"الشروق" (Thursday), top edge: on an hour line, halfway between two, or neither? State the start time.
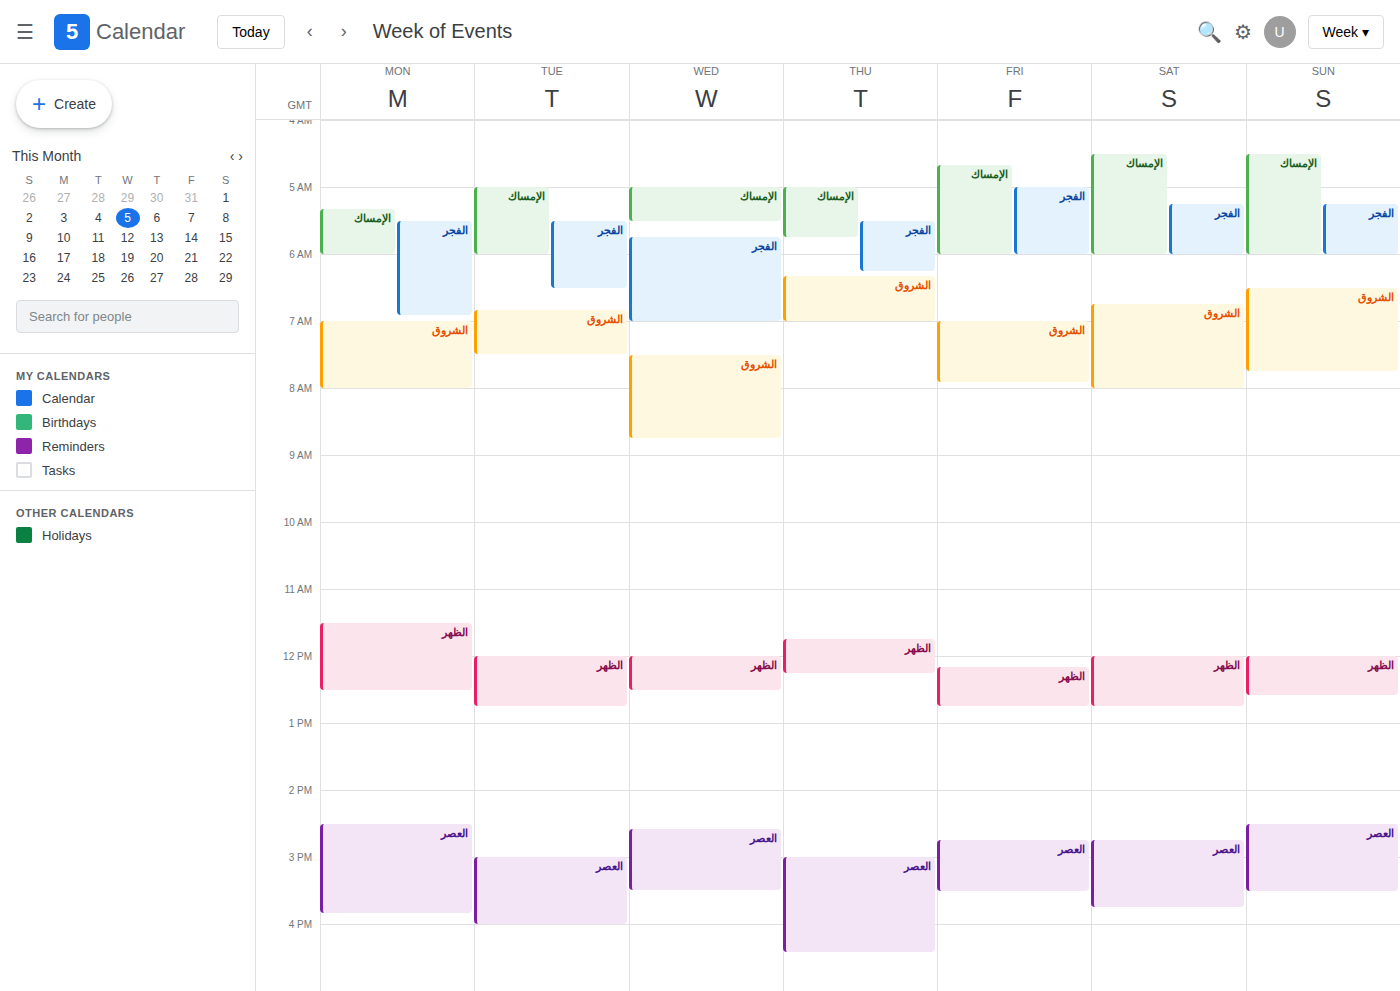
6:20 AM -- neither: 20 minutes below the 6 AM line and 40 minutes above the 7 AM line.